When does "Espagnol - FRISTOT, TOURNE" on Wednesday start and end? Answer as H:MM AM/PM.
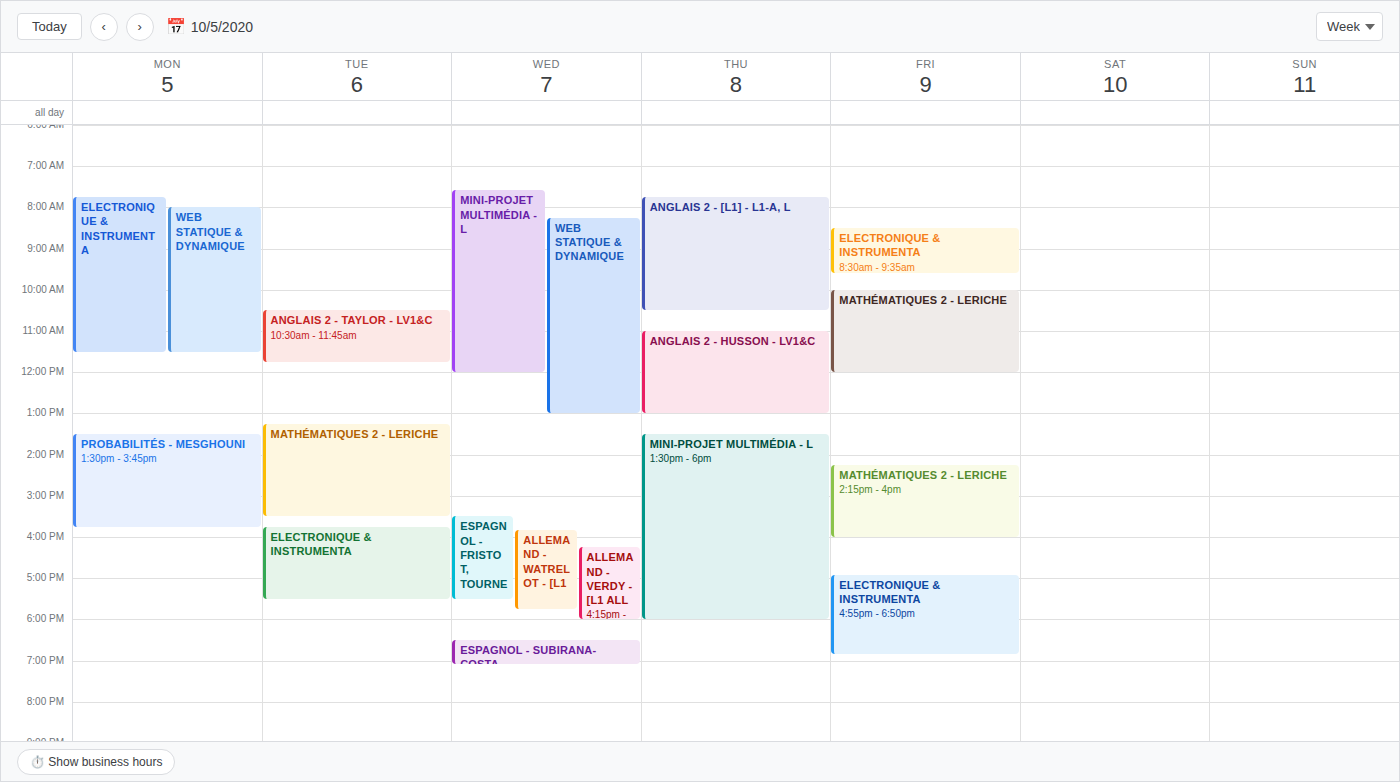
3:30 PM to 5:30 PM